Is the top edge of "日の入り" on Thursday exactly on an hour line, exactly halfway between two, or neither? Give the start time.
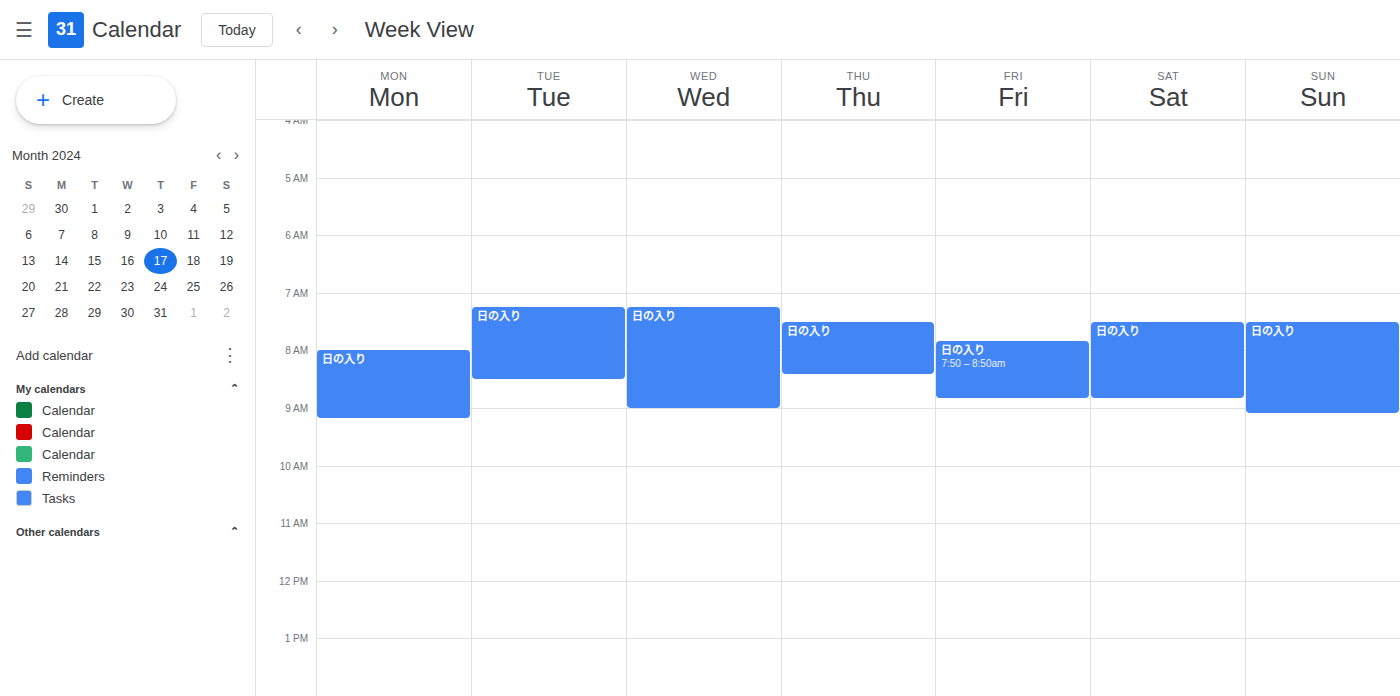
7:30 AM -- halfway between the 7 AM and 8 AM lines.